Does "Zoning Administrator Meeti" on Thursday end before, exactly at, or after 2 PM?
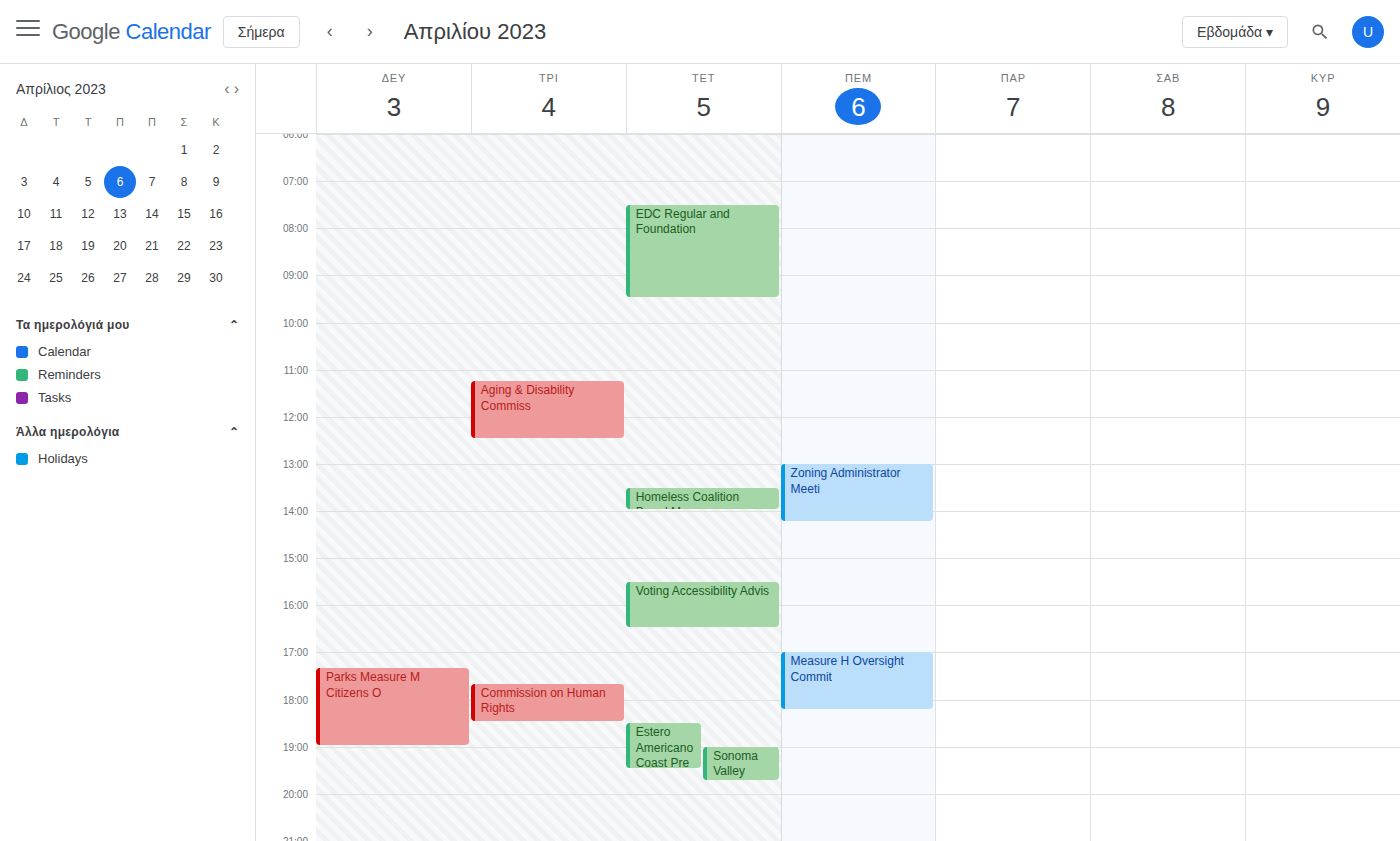
2:15 PM -- after 2 PM, 15 minutes below the 2 PM line.